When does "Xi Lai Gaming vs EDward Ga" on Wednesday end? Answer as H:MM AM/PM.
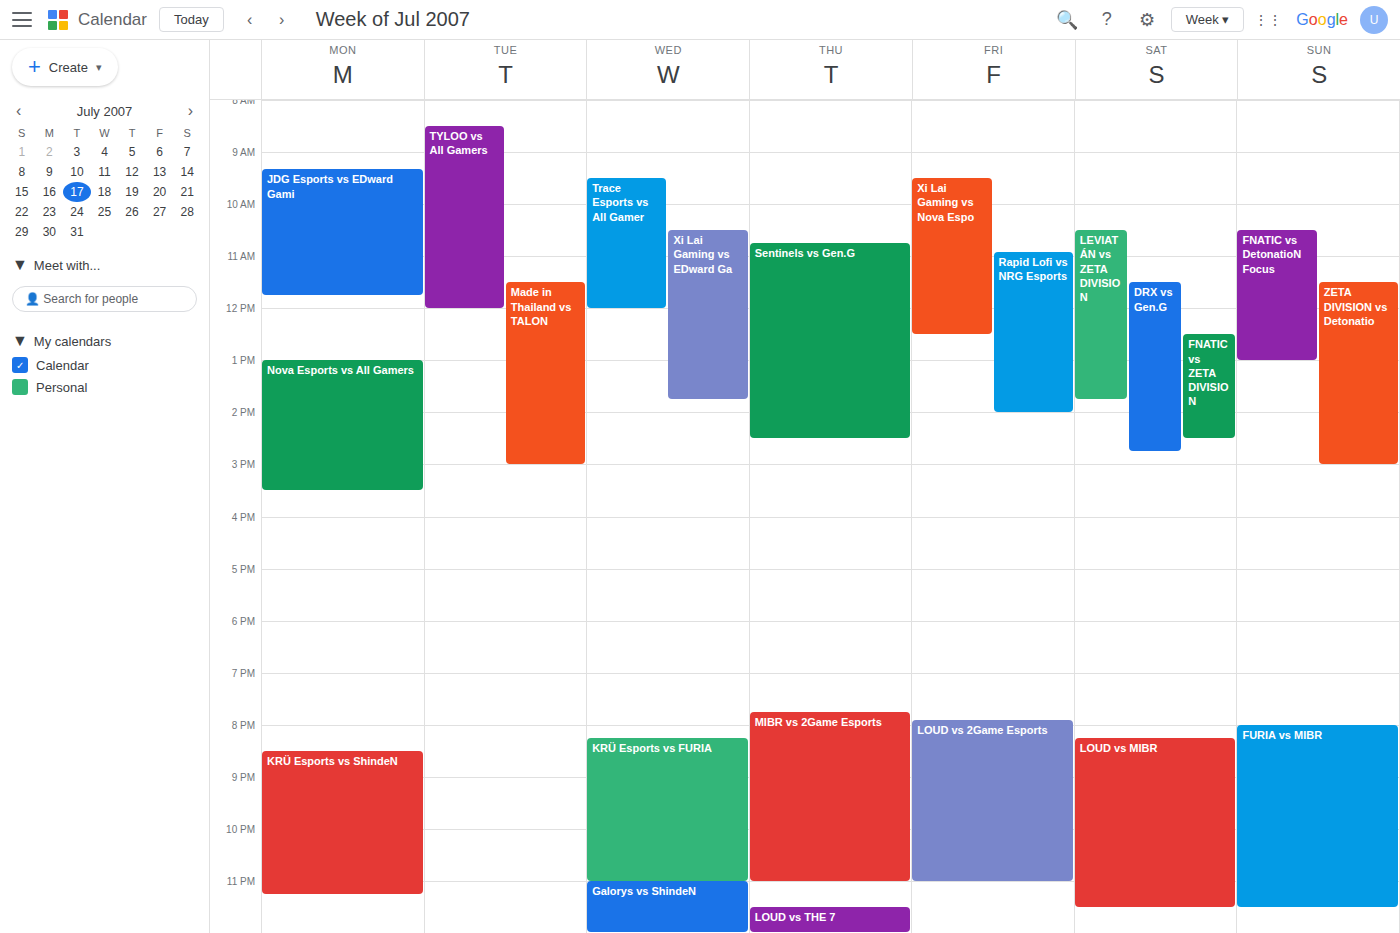
1:45 PM